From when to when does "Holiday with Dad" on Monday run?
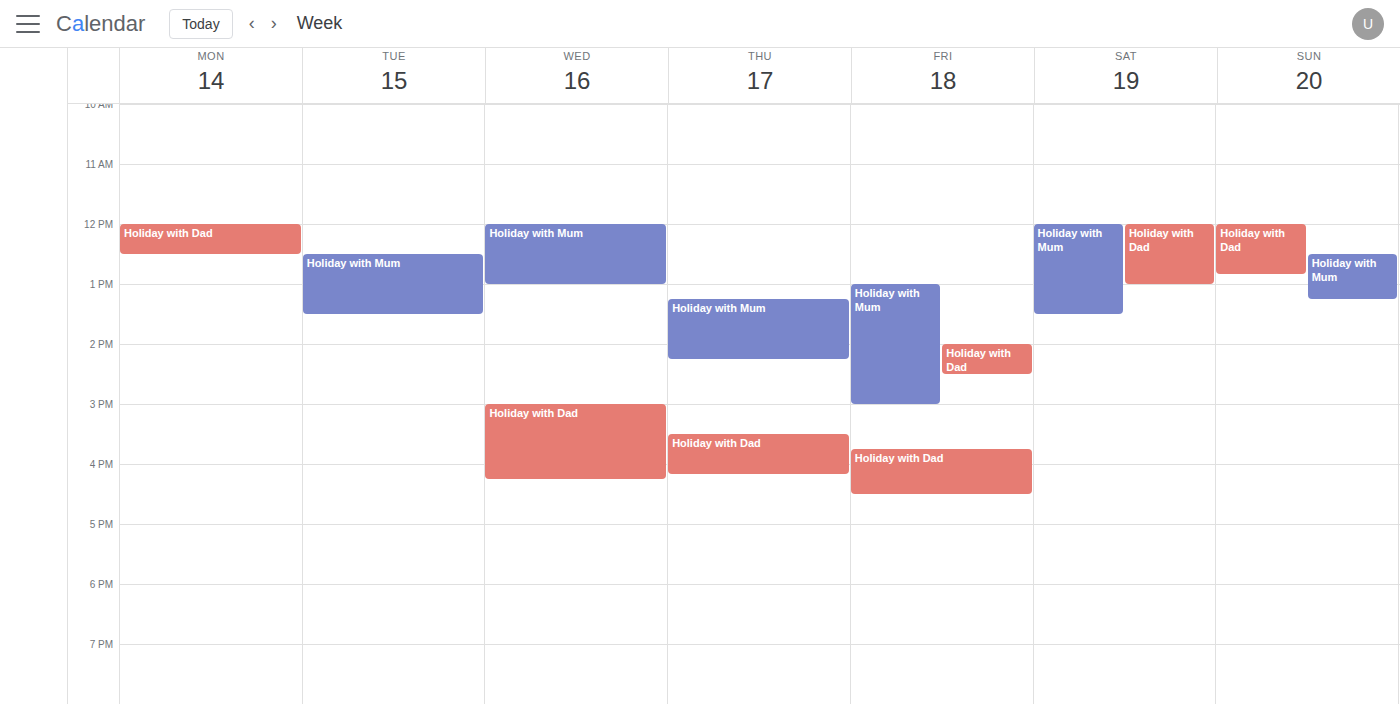
12:00 PM to 12:30 PM